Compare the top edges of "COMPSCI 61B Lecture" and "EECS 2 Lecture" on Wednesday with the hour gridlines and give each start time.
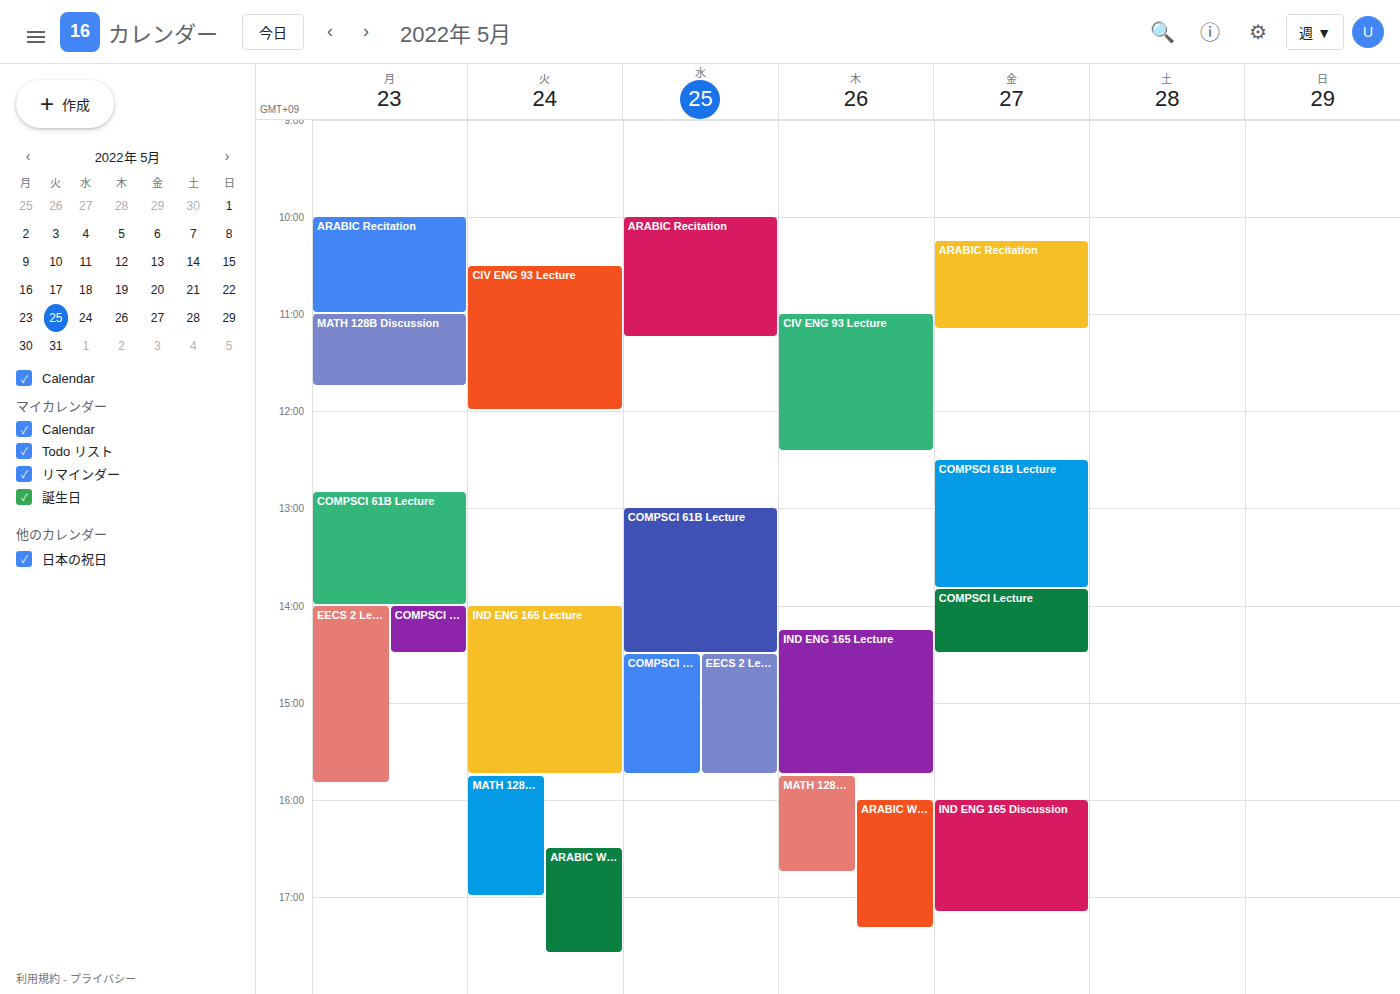
"COMPSCI 61B Lecture": 1:00 PM, exactly on the 1 PM line. "EECS 2 Lecture": 2:30 PM, halfway between the 2 PM and 3 PM lines.